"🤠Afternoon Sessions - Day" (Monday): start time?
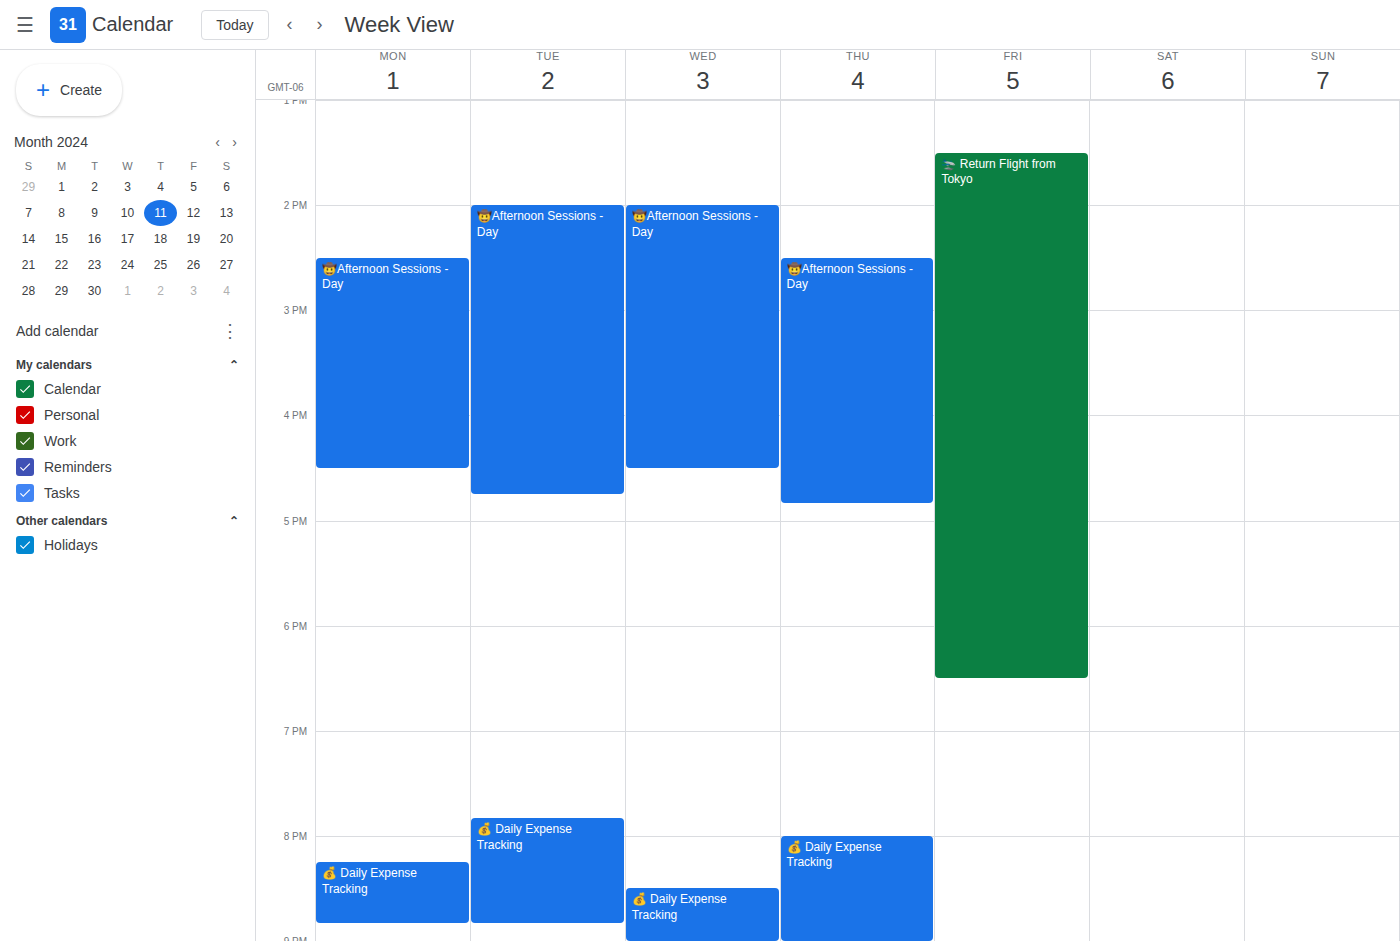
2:30 PM